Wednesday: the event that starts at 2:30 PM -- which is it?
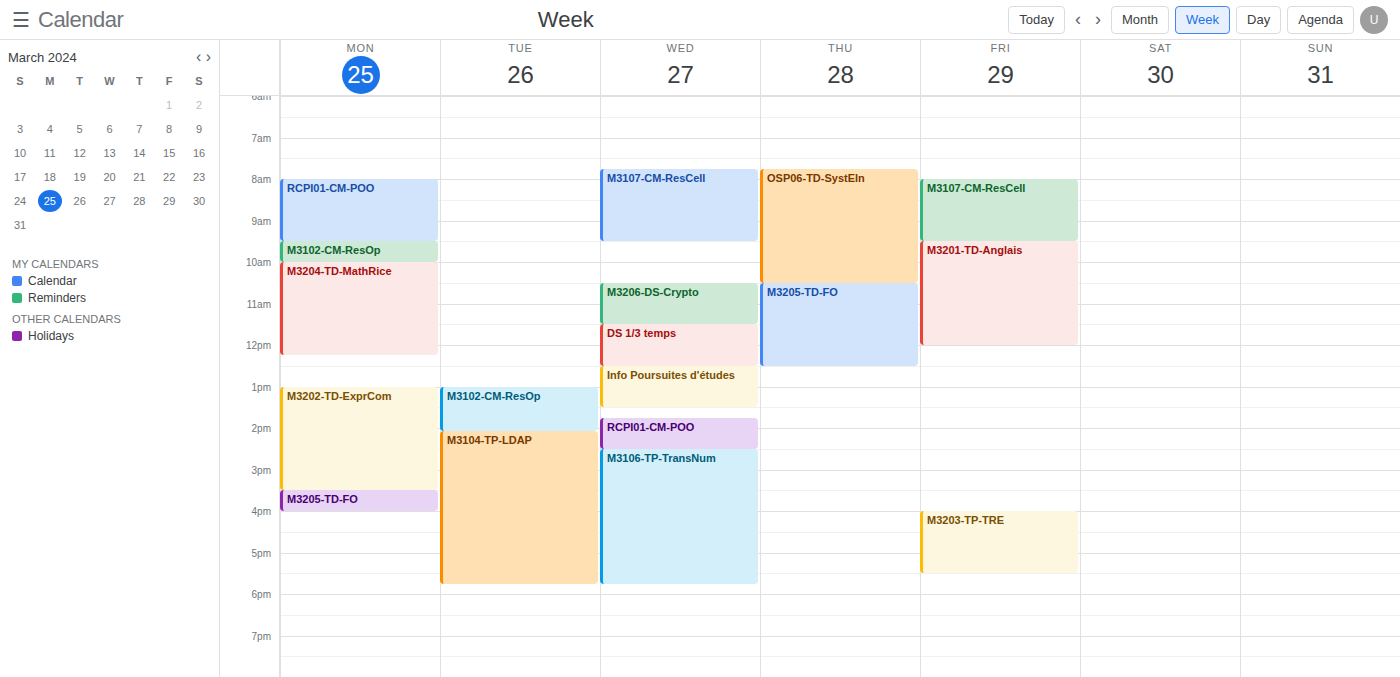
"M3106-TP-TransNum"